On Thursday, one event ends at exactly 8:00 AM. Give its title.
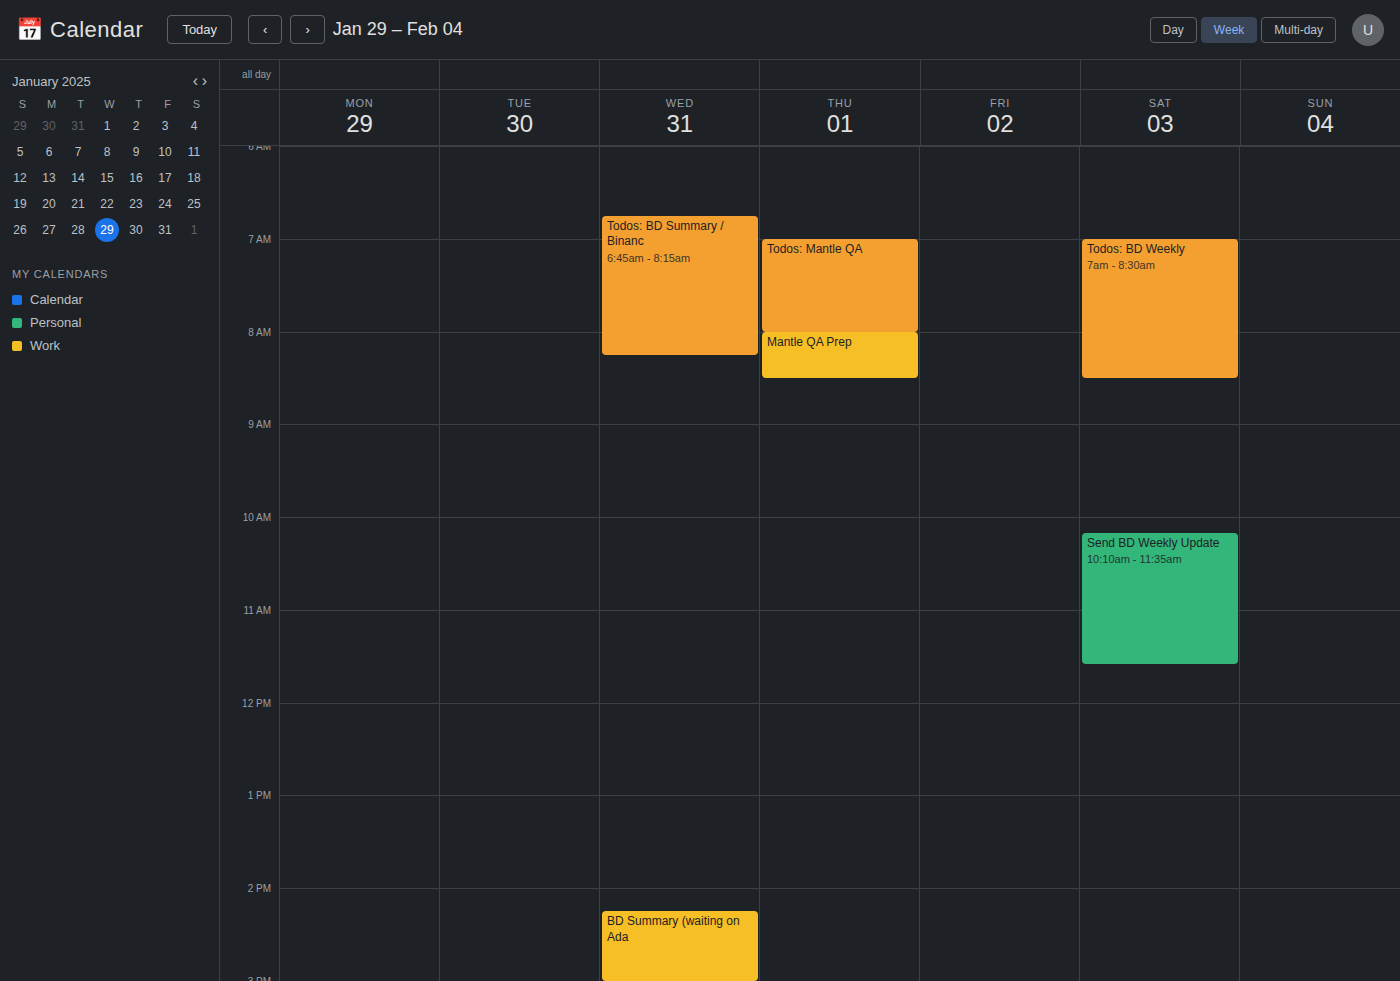
"Todos: Mantle QA"